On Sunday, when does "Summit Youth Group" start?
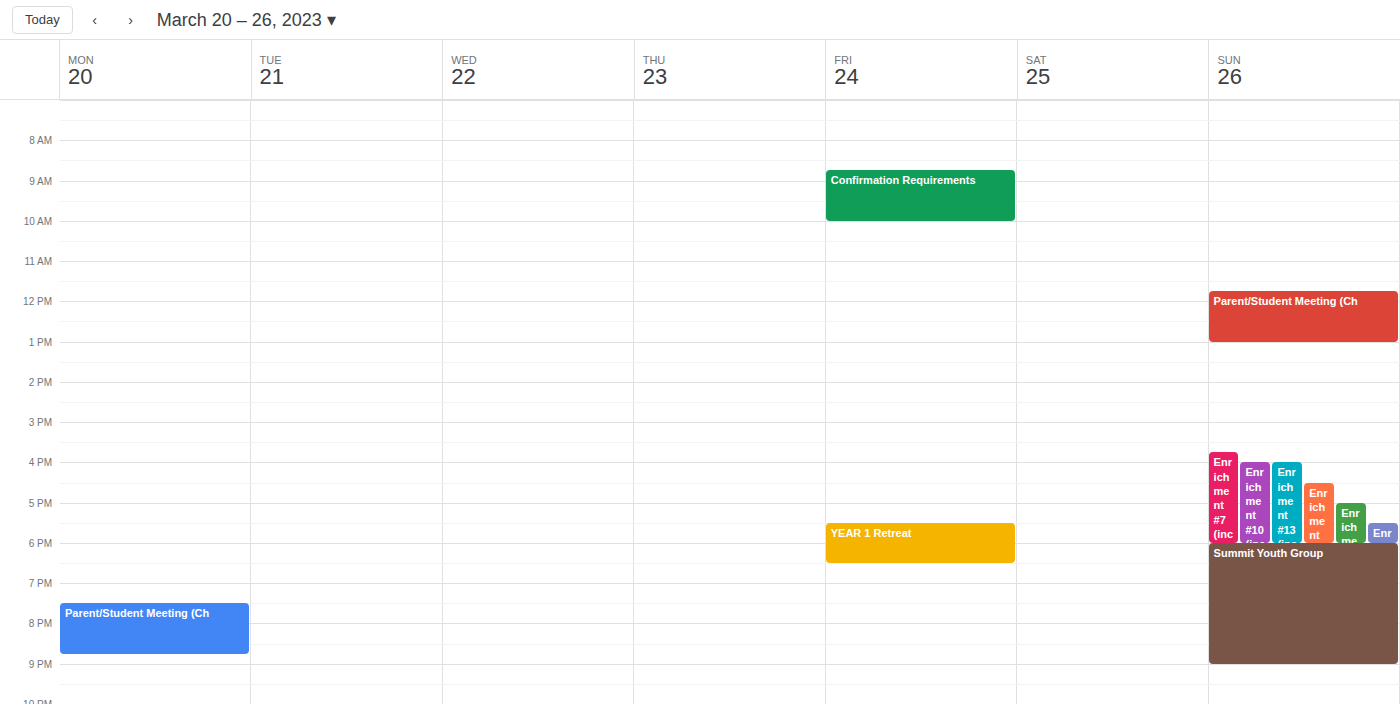
6:00 PM